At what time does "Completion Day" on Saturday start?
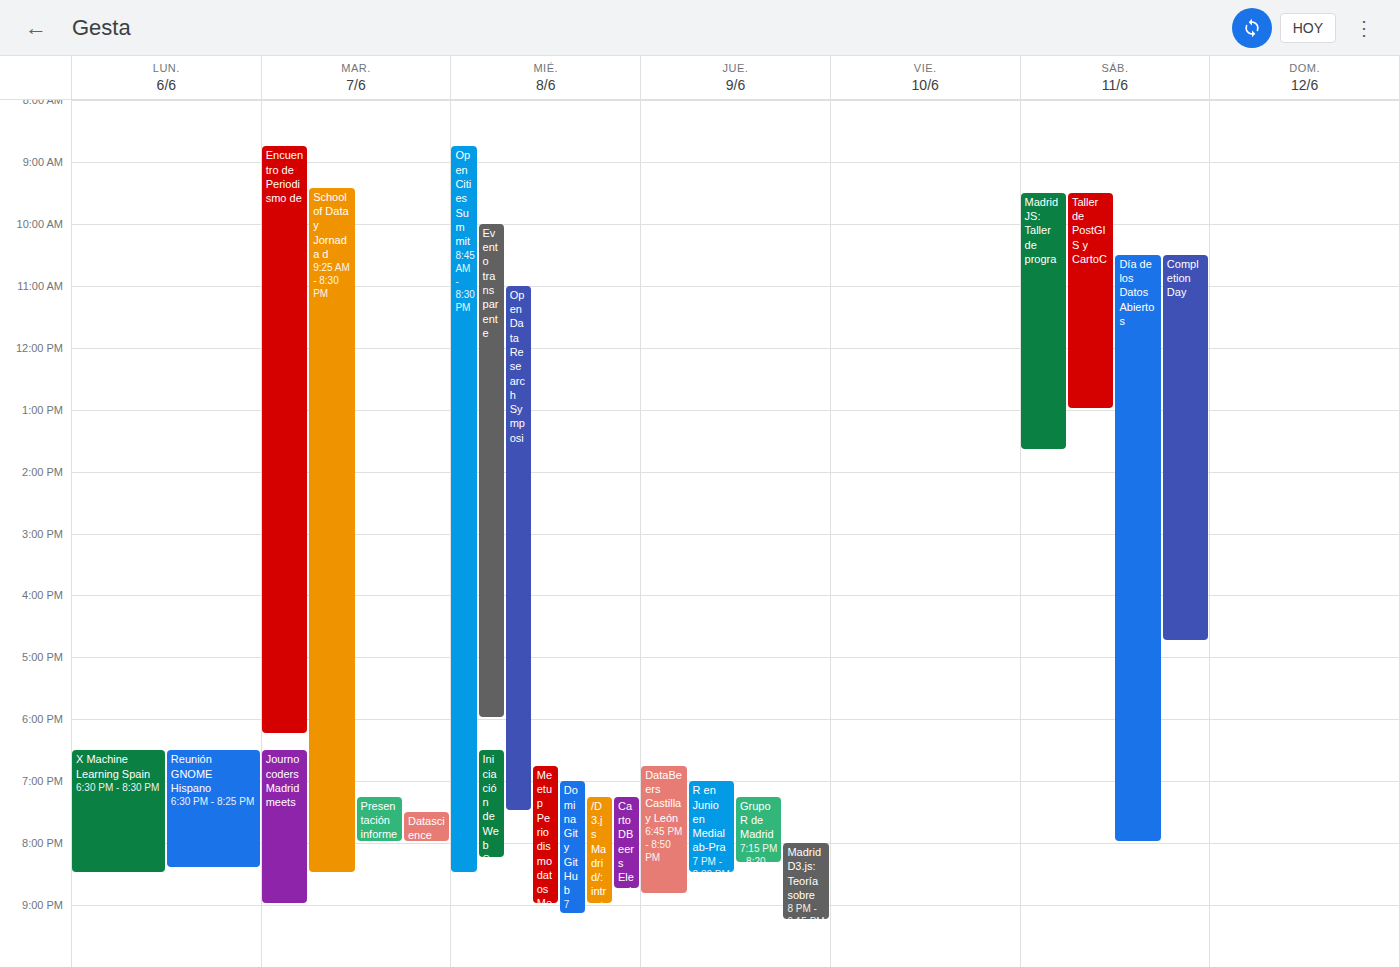
10:30 AM